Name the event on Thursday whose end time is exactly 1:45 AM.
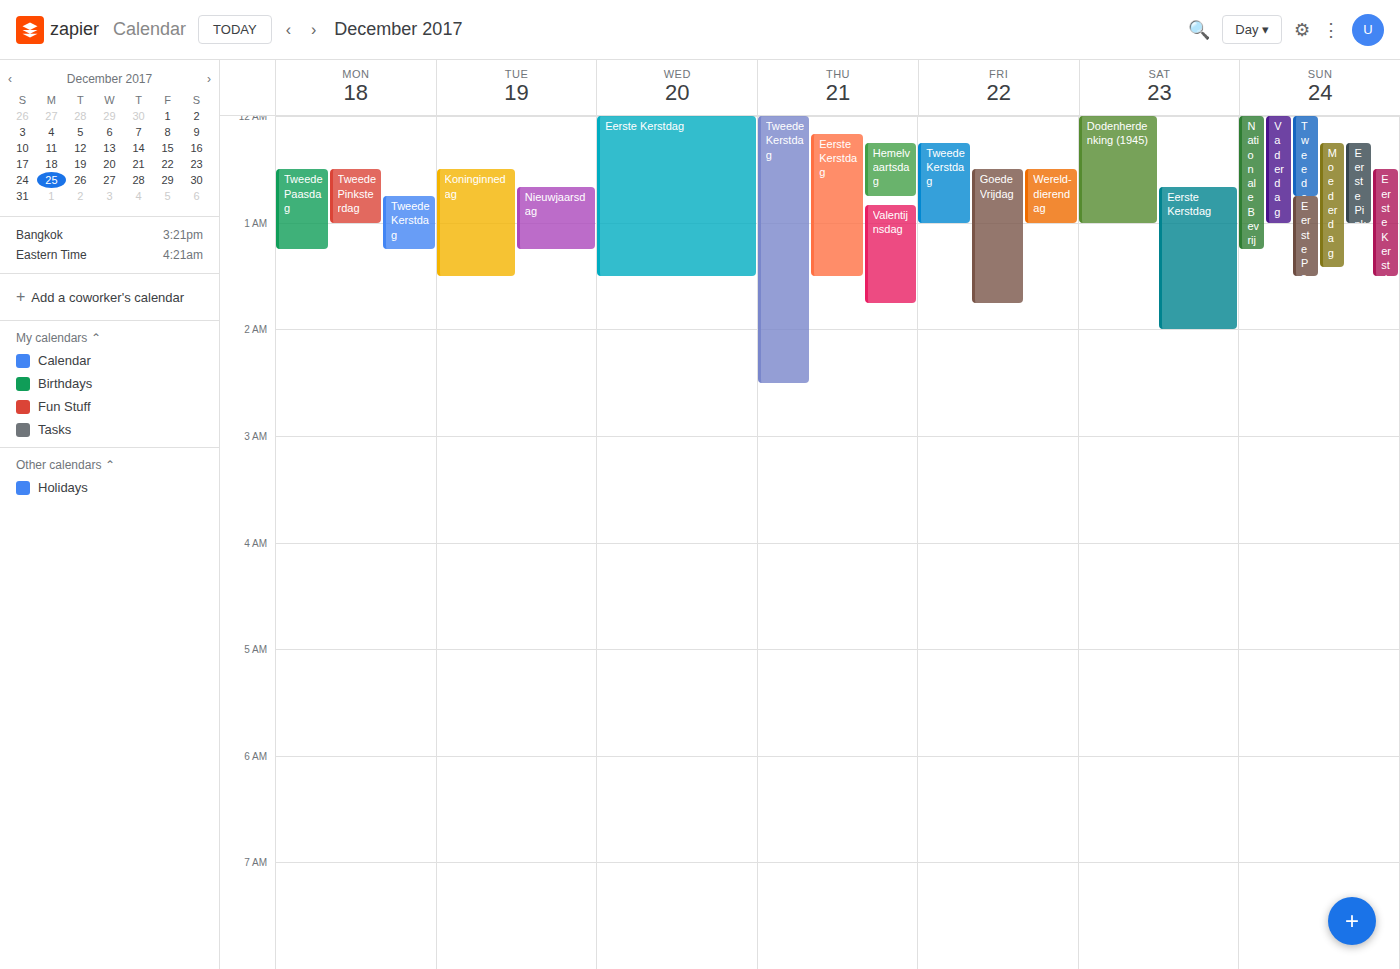
"Valentijnsdag"